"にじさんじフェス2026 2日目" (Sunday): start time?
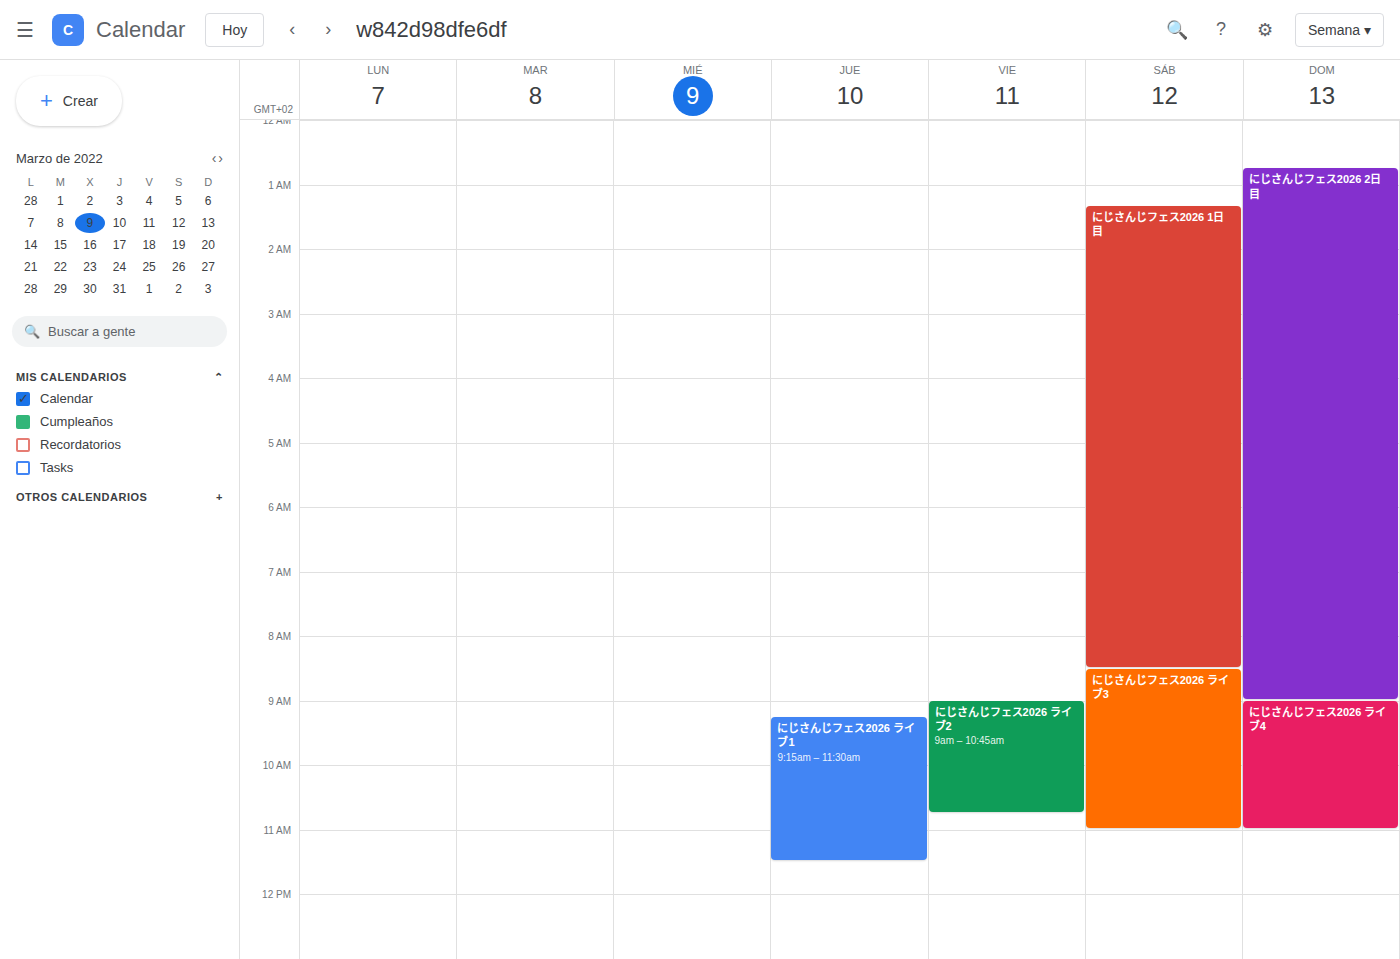
12:45 AM